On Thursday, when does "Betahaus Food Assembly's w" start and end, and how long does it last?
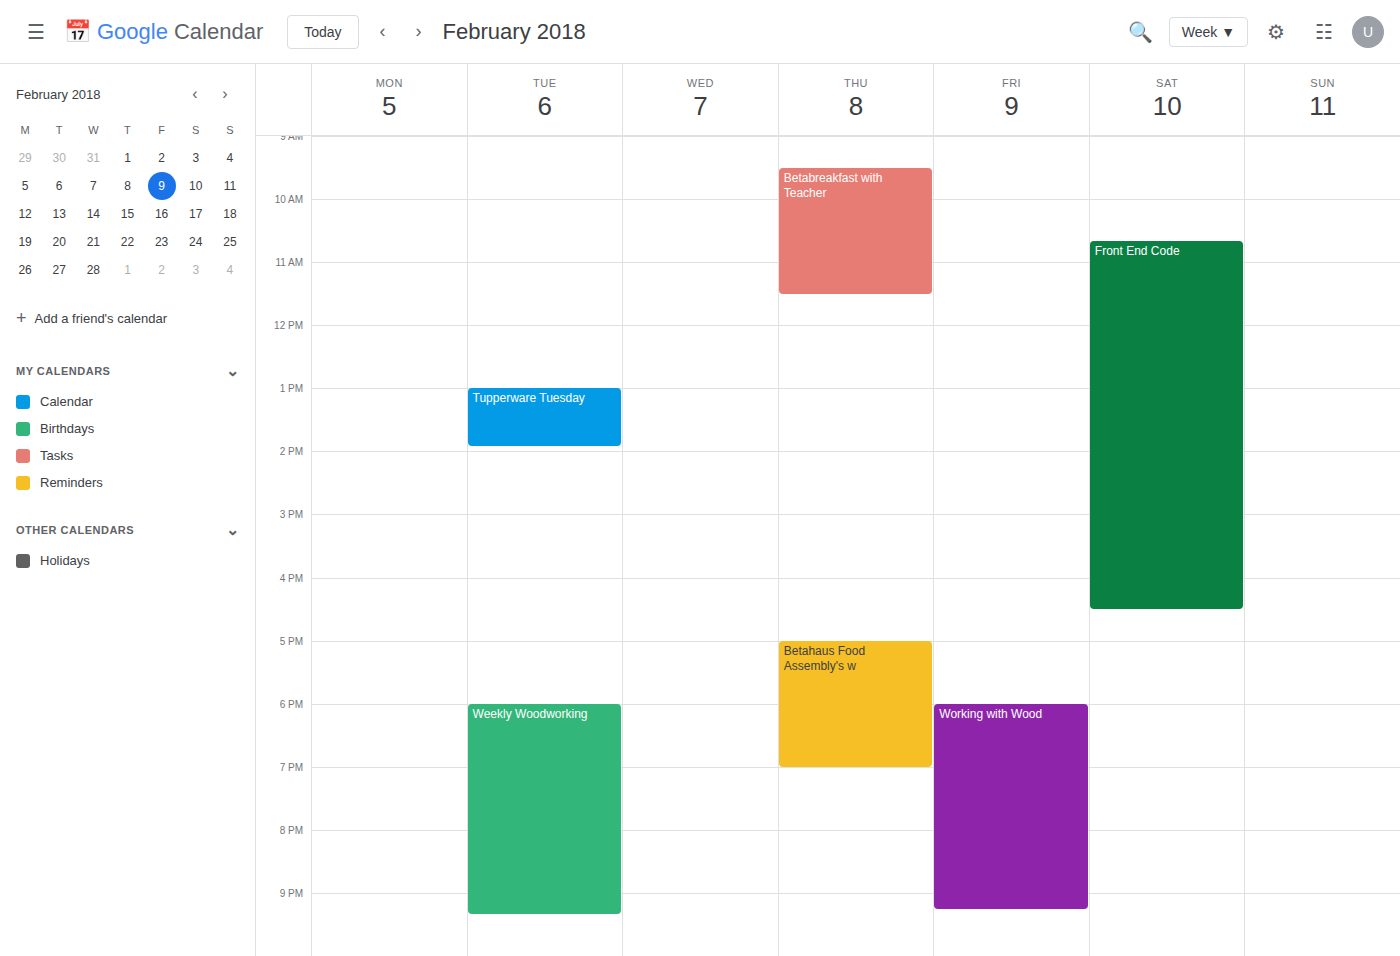
5:00 PM to 7:00 PM, 2 hours